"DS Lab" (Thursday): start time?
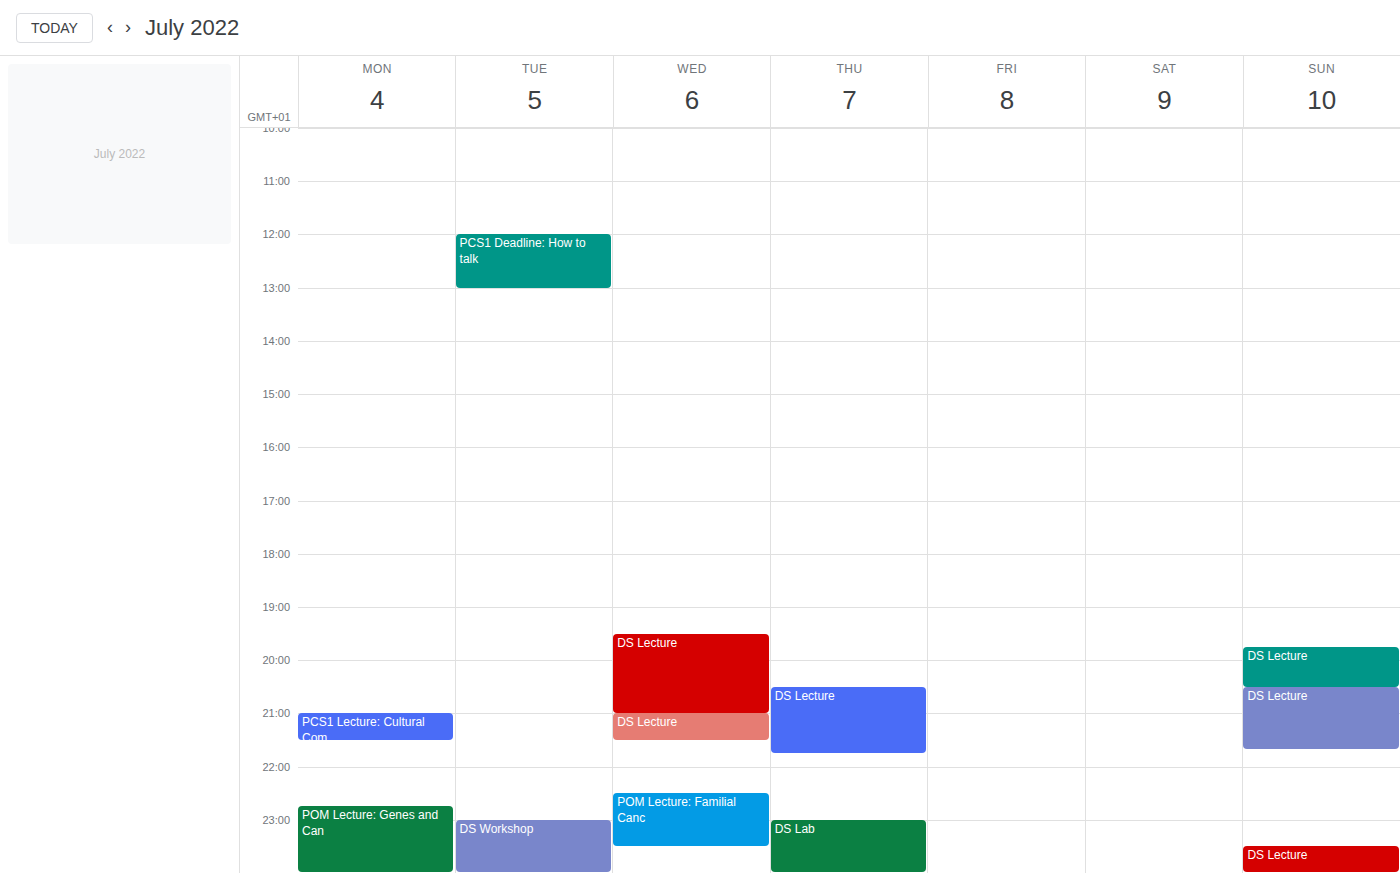
11:00 PM